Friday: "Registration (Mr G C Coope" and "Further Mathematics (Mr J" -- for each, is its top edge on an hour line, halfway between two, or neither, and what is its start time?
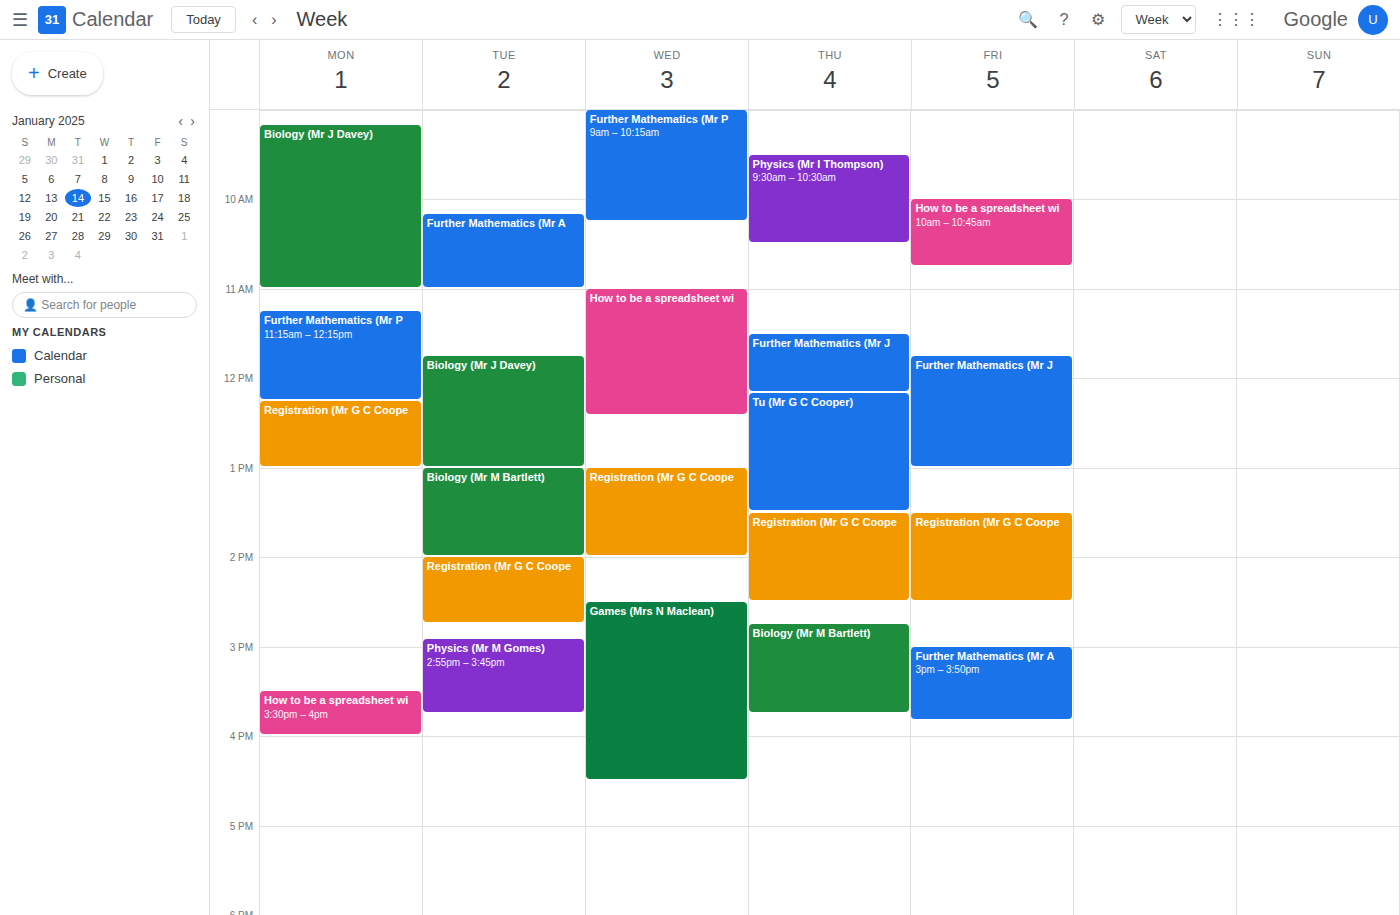
"Registration (Mr G C Coope": 1:30 PM, halfway between the 1 PM and 2 PM lines. "Further Mathematics (Mr J": 11:45 AM, neither: three quarters of the way from the 11 AM line to the 12 PM line.